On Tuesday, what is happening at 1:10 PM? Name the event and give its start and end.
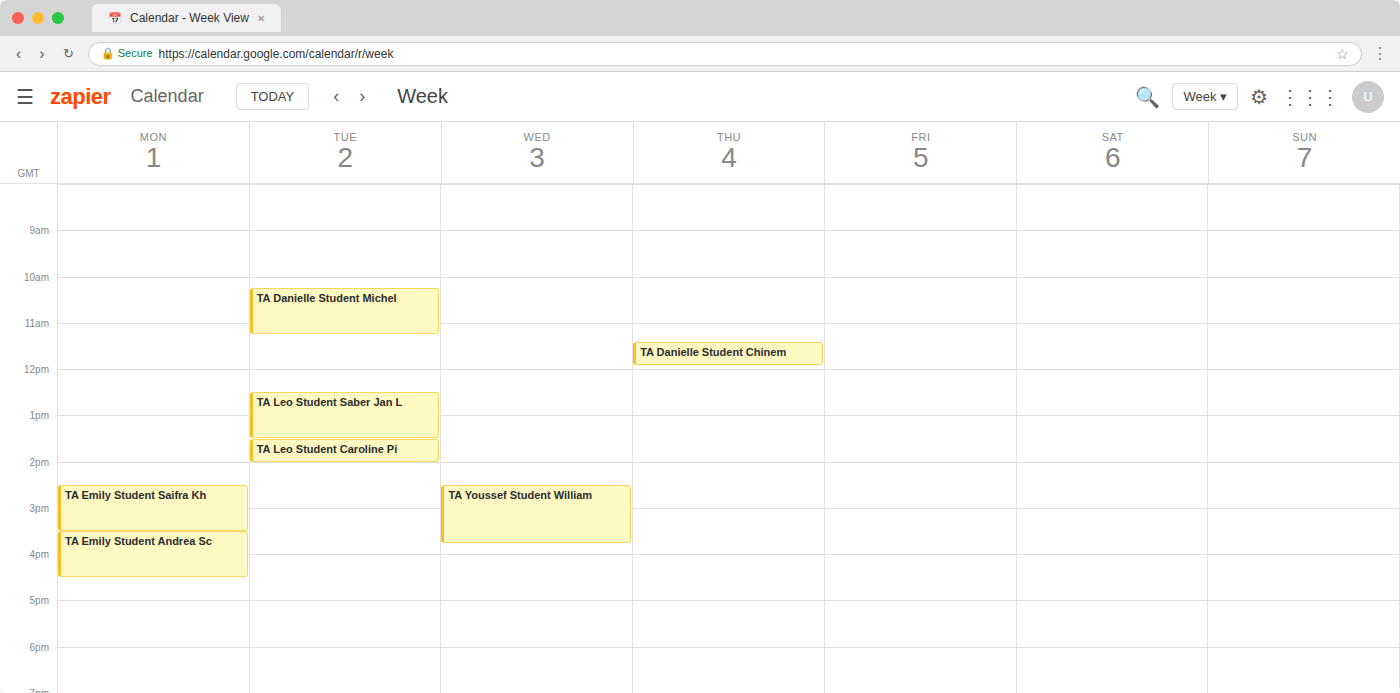
"TA Leo Student Saber Jan L", 12:30 PM to 1:30 PM